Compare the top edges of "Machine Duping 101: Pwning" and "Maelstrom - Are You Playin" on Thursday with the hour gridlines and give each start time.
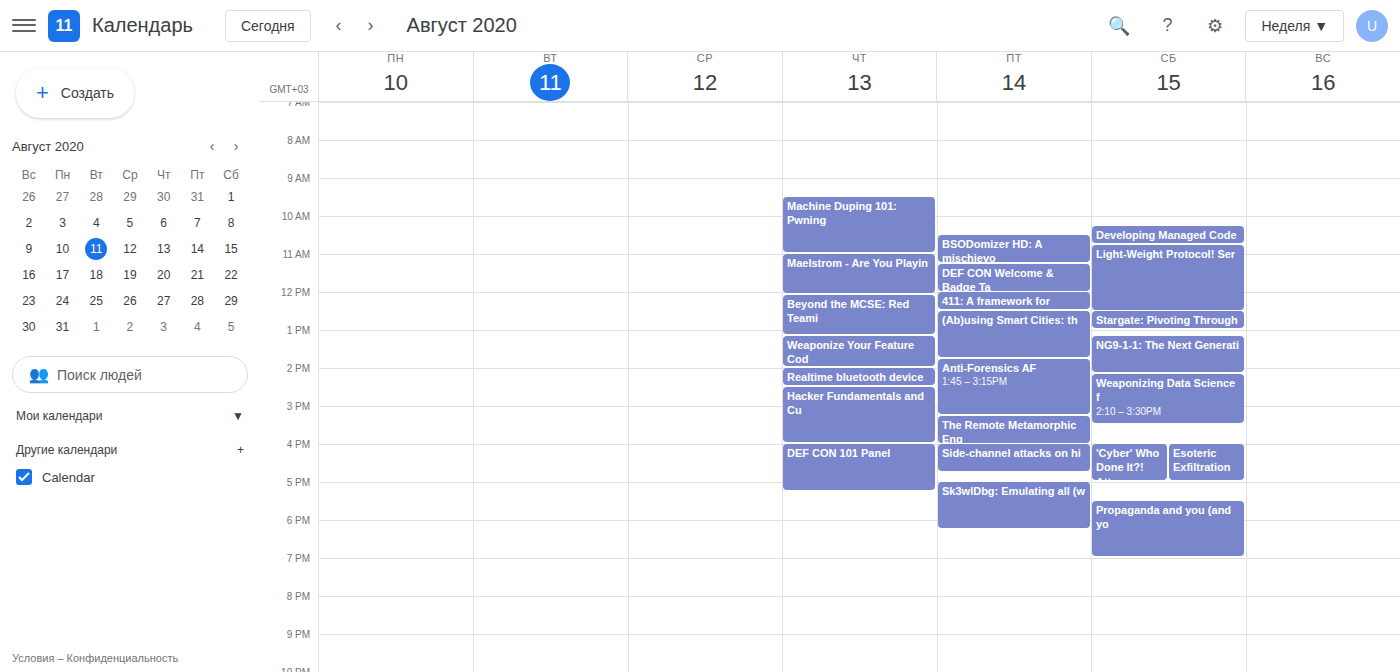
"Machine Duping 101: Pwning": 9:30 AM, halfway between the 9 AM and 10 AM lines. "Maelstrom - Are You Playin": 11:00 AM, exactly on the 11 AM line.